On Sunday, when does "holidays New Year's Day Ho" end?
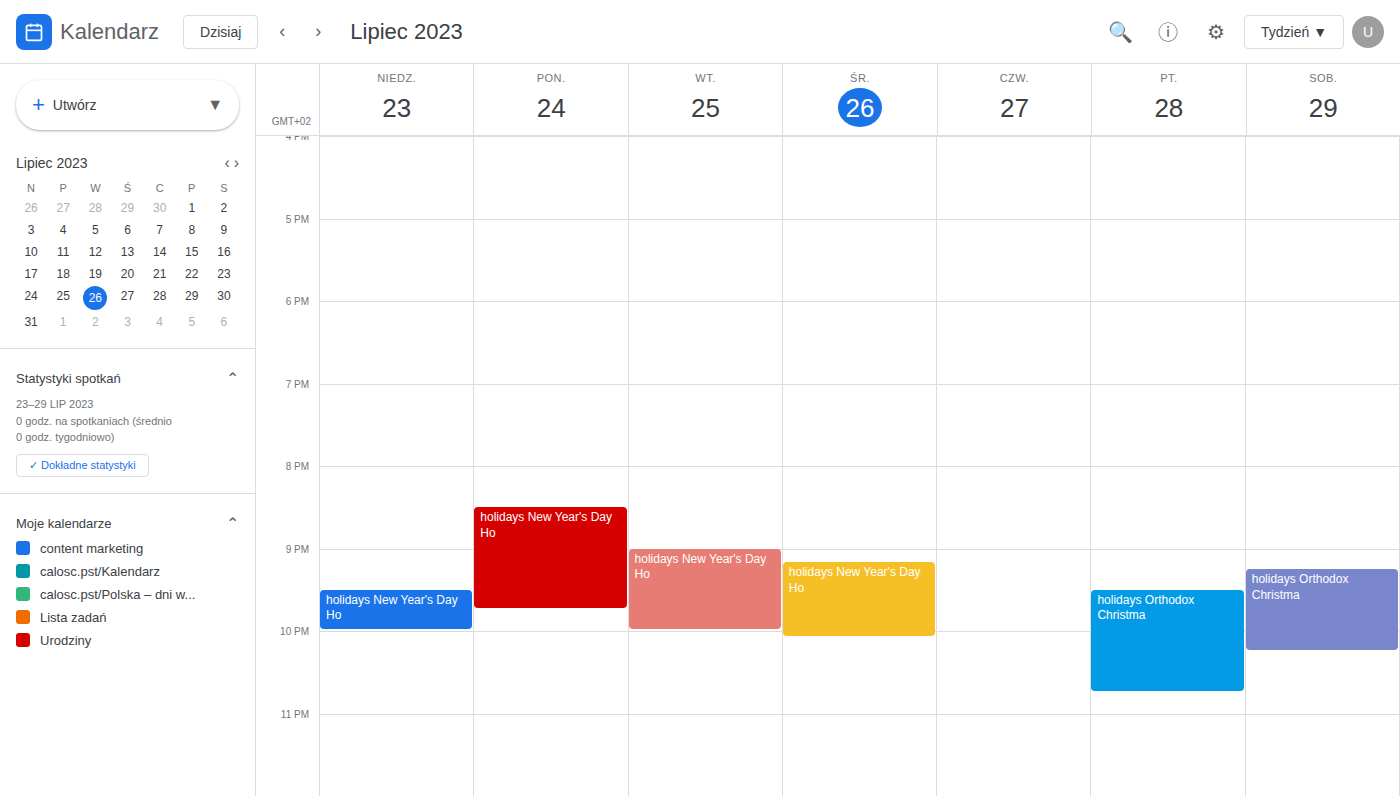
10:00 PM